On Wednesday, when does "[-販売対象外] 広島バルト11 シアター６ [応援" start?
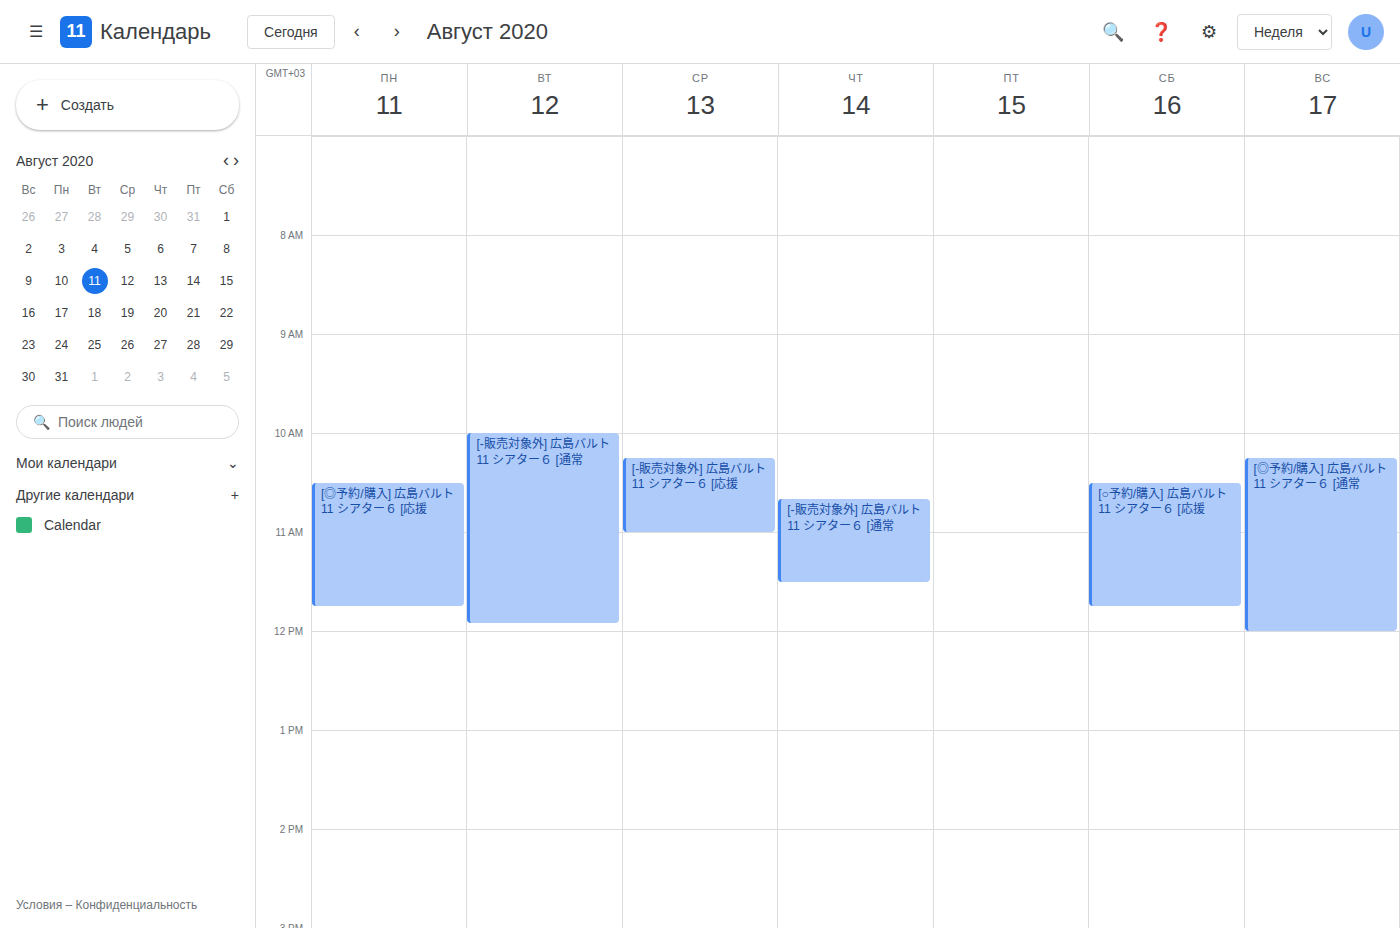
10:15 AM